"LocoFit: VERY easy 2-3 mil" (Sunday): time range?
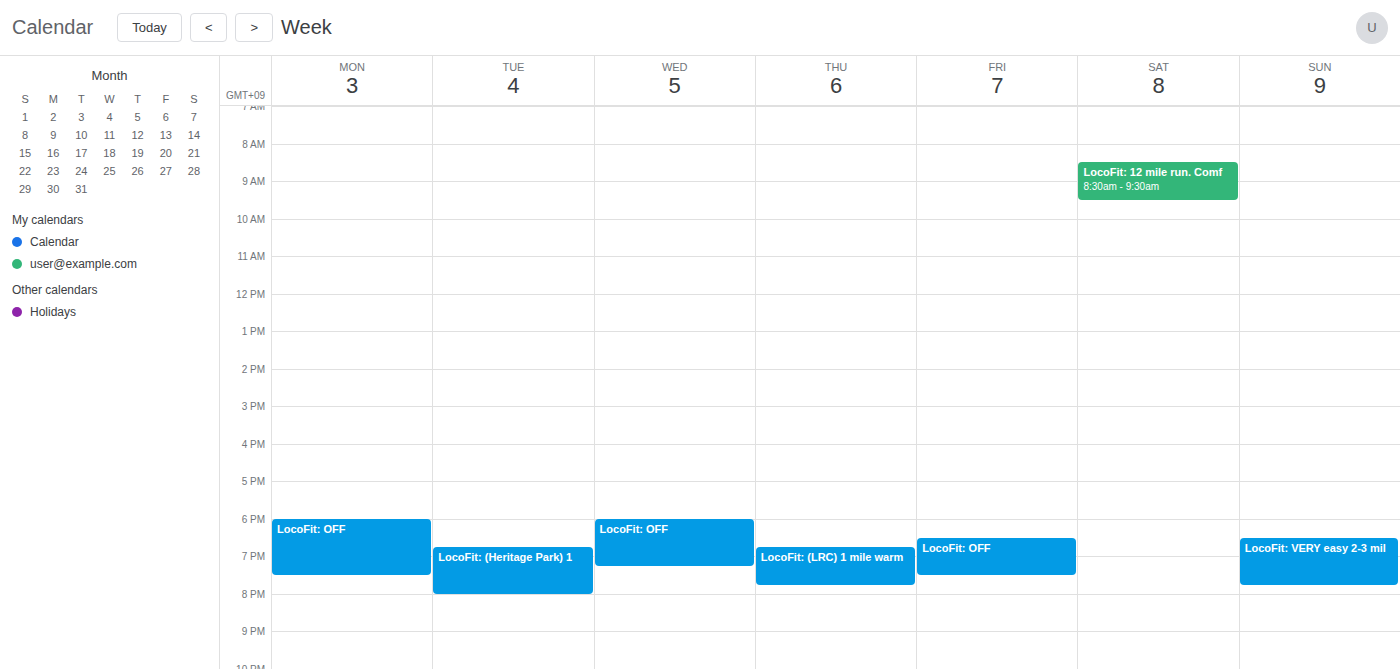
6:30 PM to 7:45 PM